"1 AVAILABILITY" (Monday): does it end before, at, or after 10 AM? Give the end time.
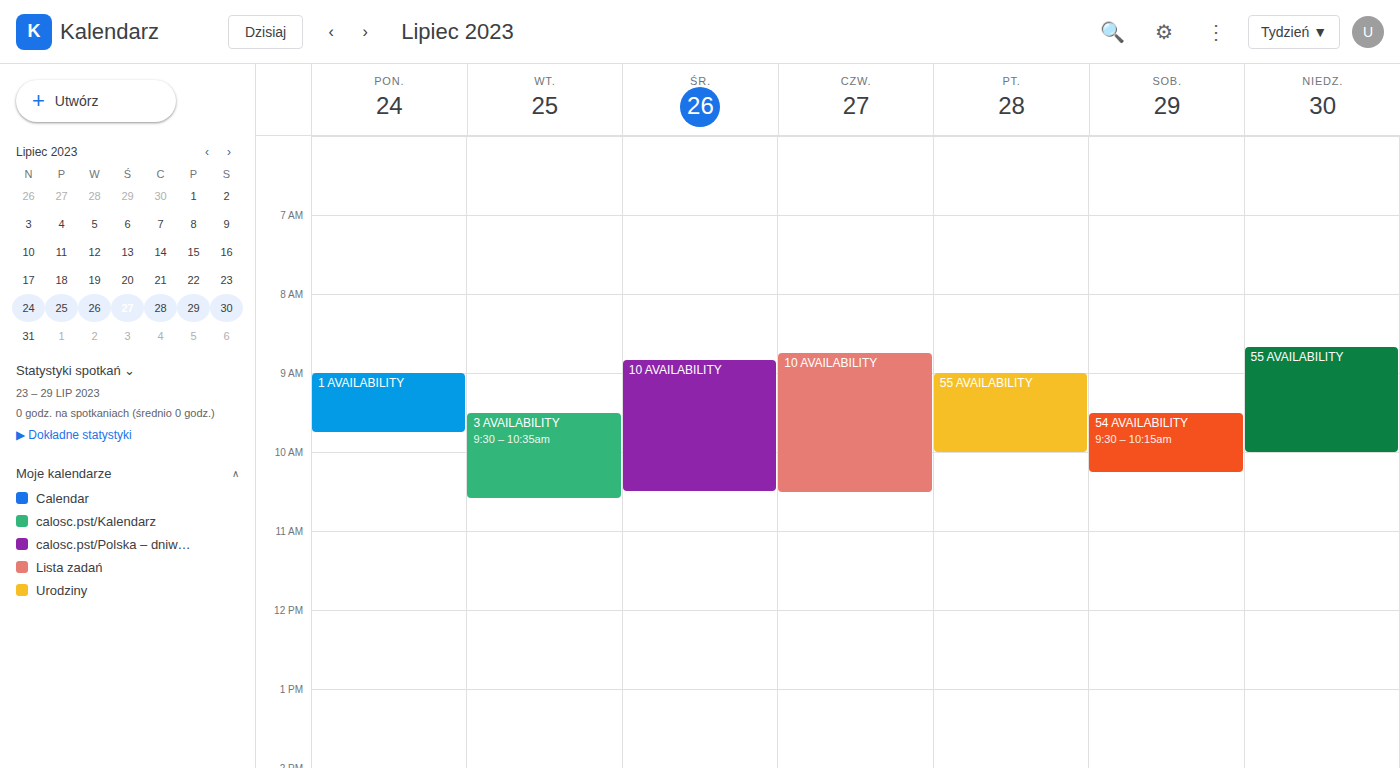
9:45 AM -- before 10 AM, 15 minutes above the 10 AM line.